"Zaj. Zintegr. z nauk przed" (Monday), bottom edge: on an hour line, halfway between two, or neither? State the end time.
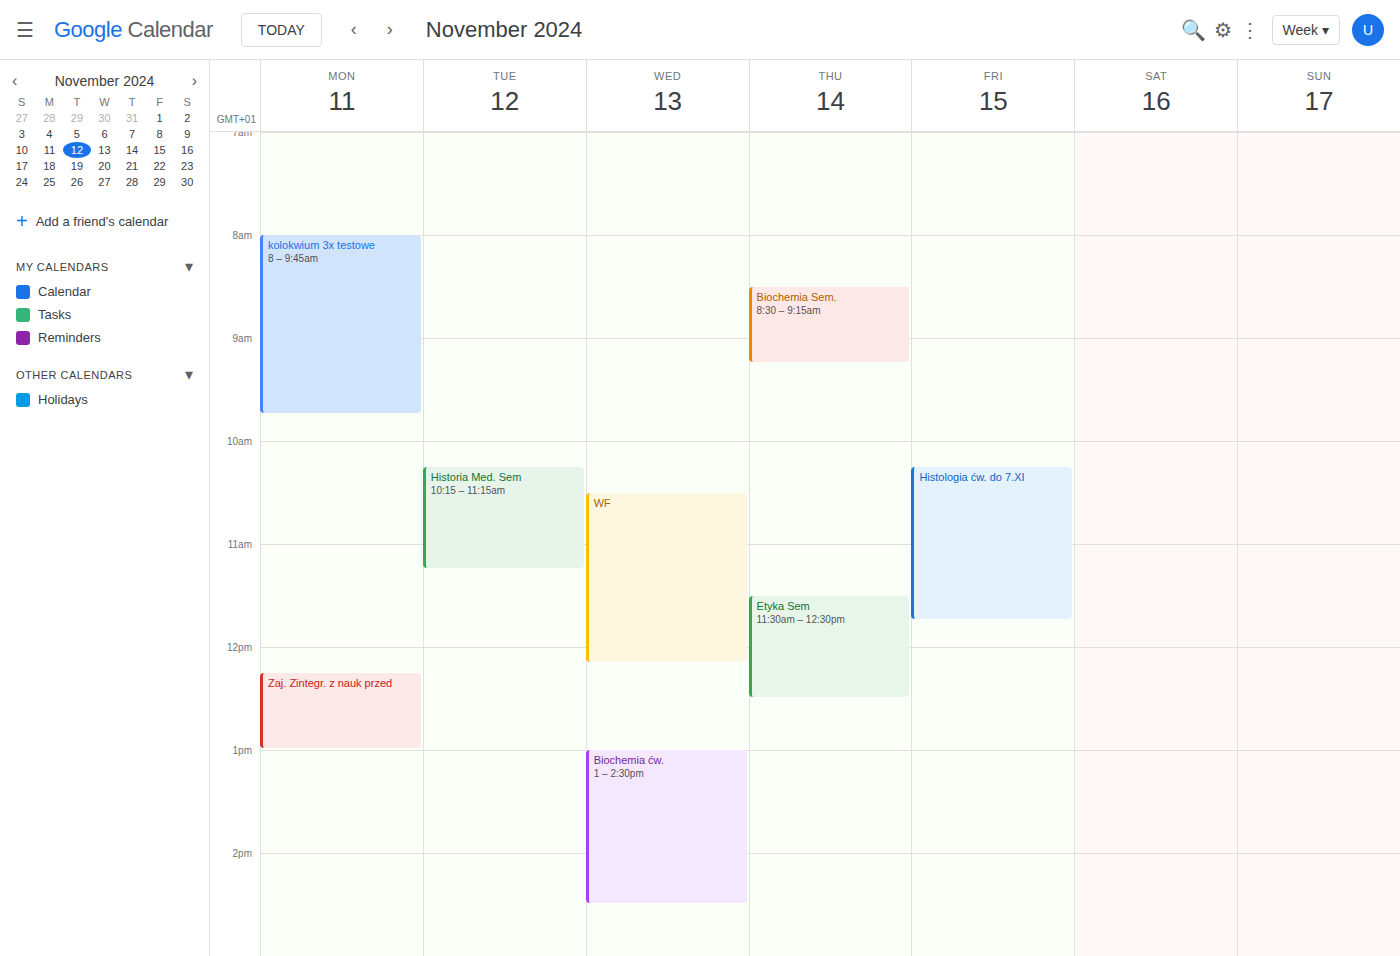
1:00 PM -- exactly on the 1 PM line.